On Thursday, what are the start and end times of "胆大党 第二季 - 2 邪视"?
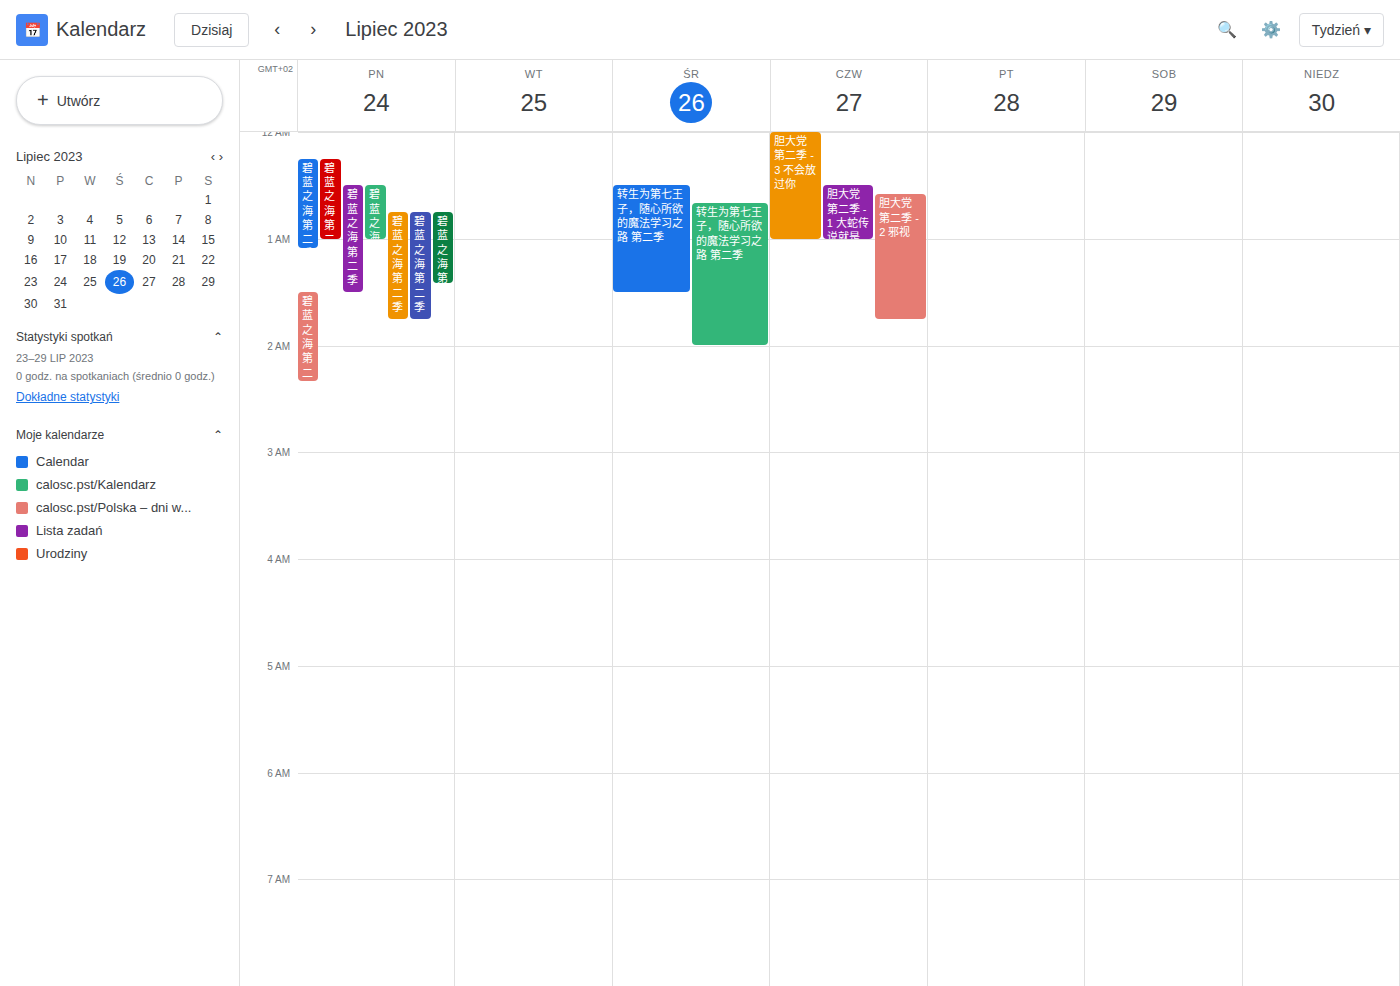
12:35 AM to 1:45 AM